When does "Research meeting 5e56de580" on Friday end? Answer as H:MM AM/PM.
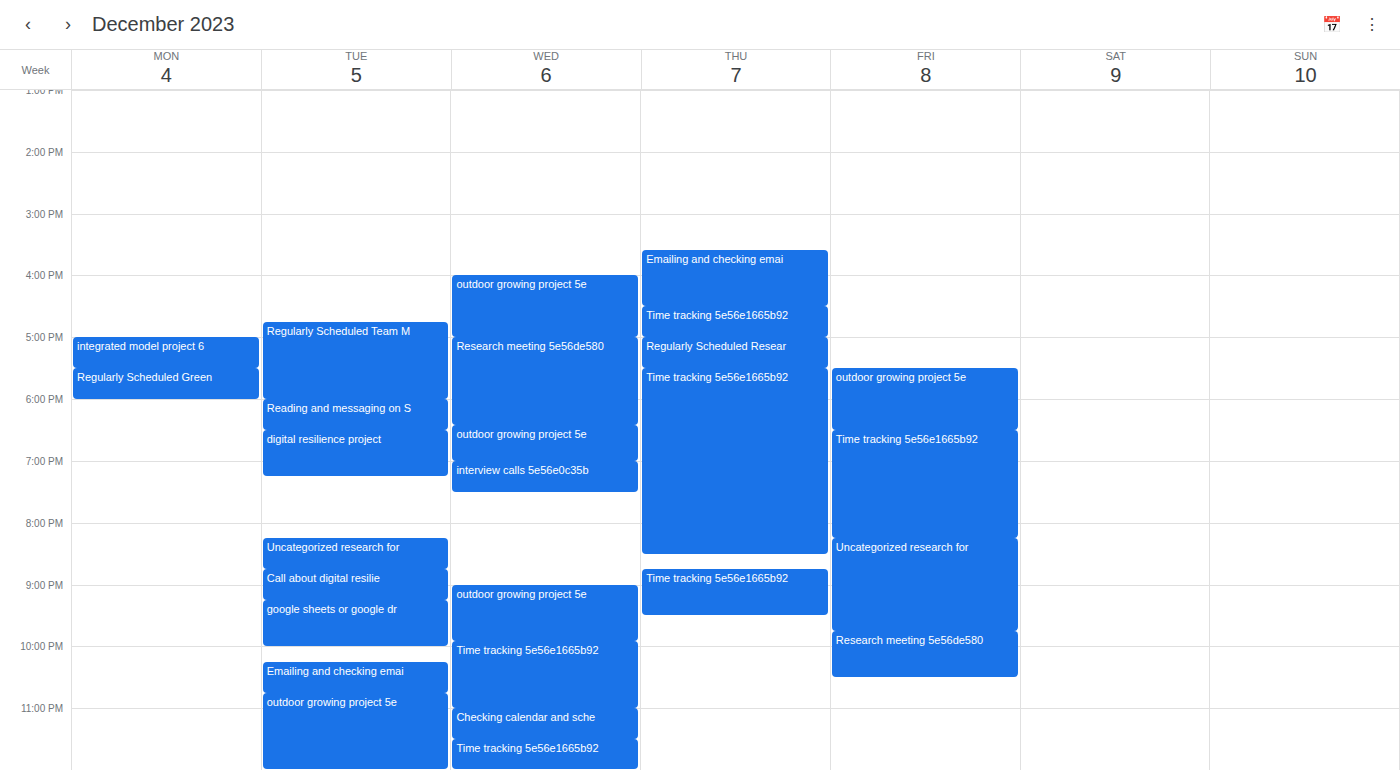
10:30 PM